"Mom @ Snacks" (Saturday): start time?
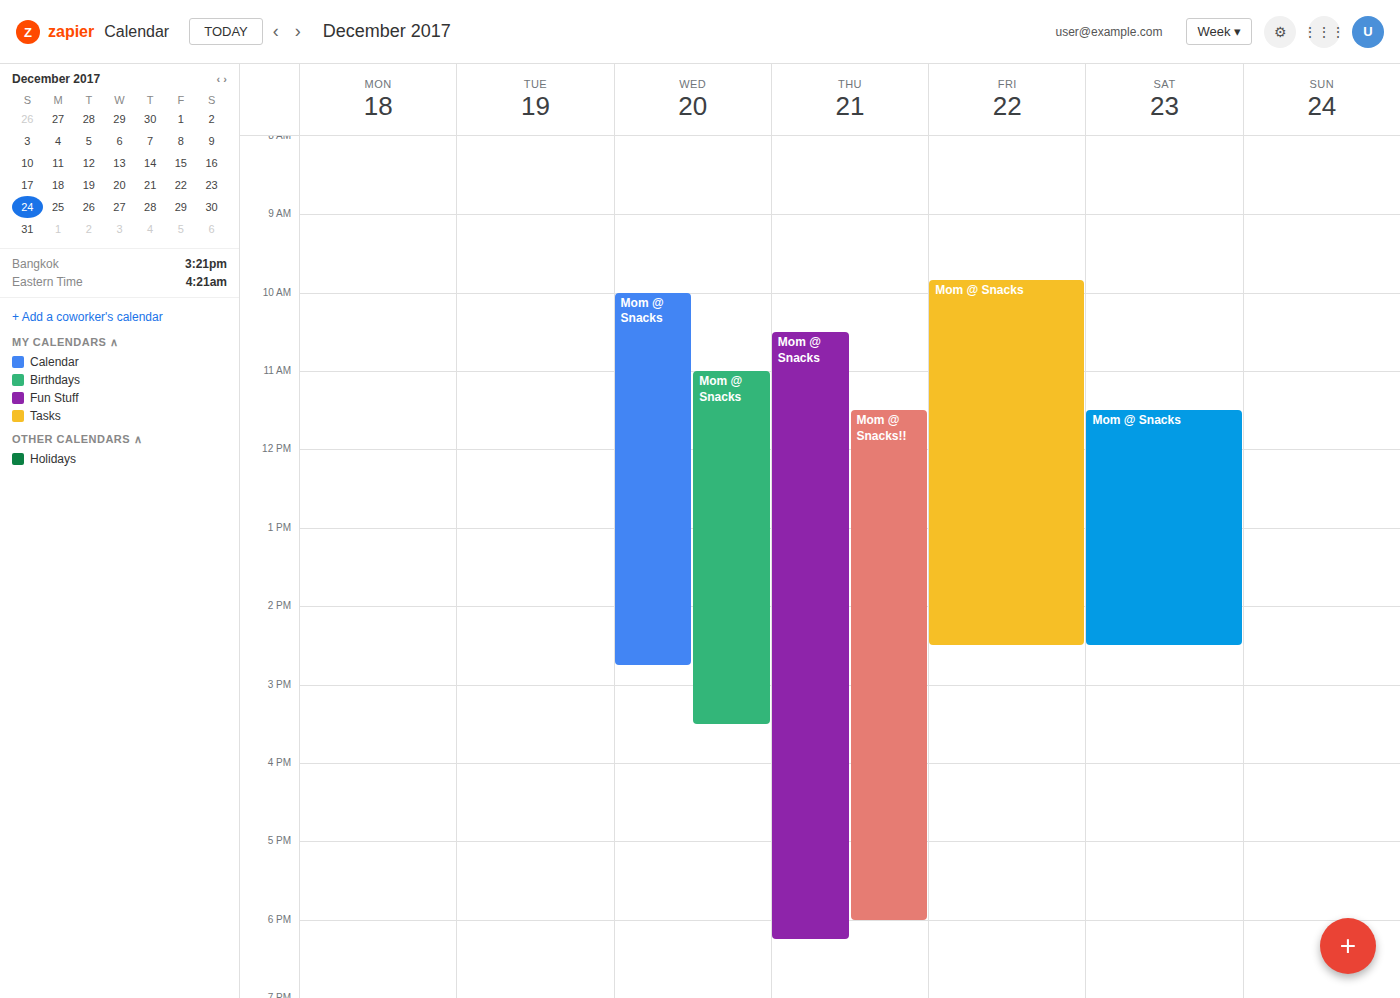
11:30 AM